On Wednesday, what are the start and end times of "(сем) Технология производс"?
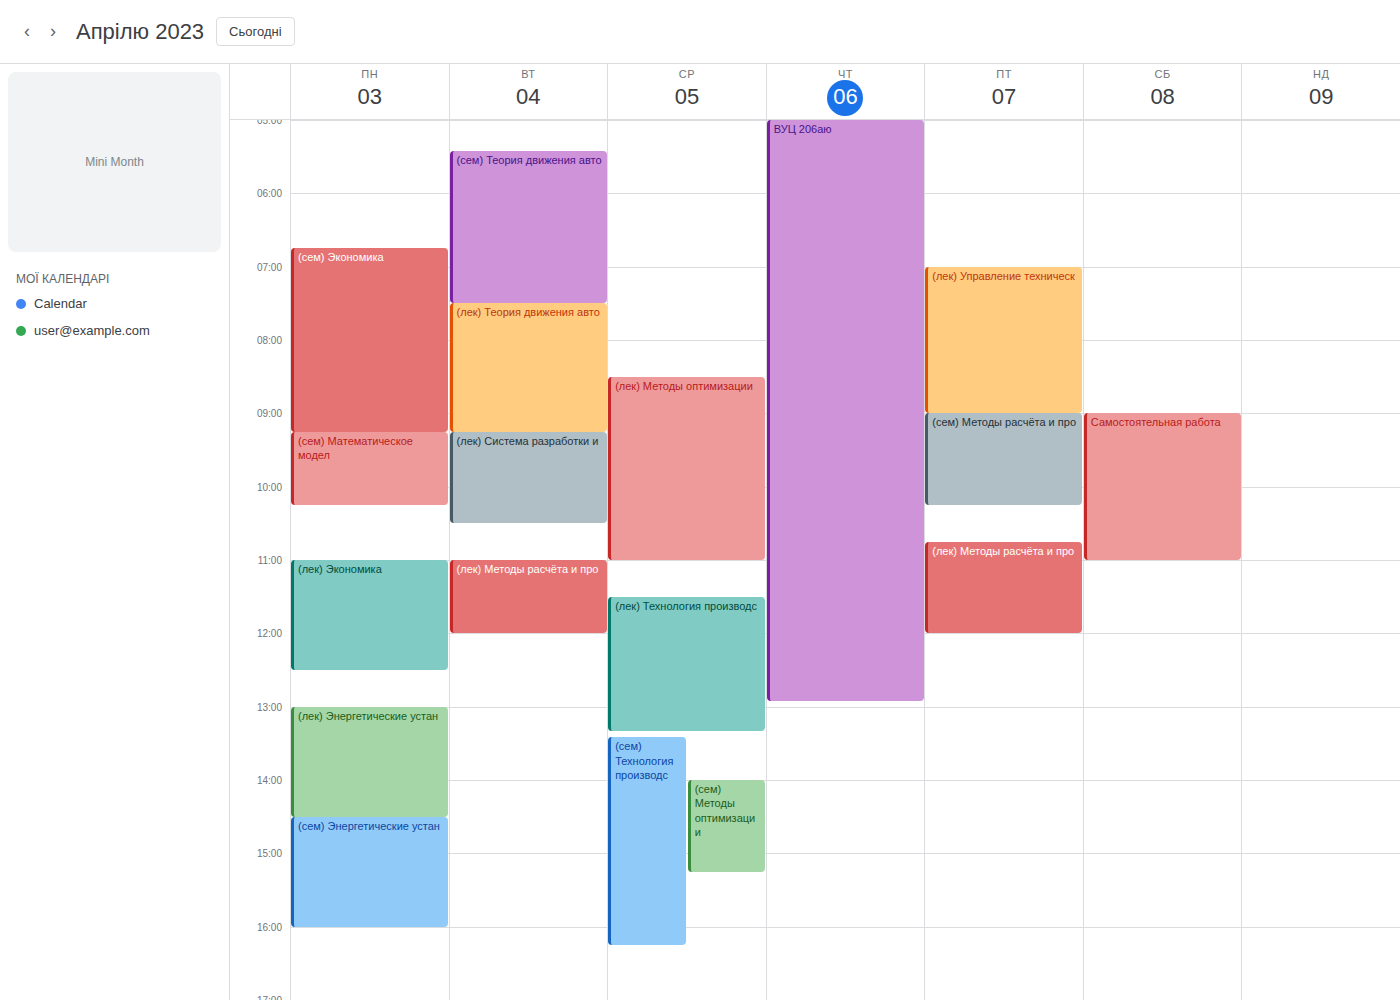
1:25 PM to 4:15 PM